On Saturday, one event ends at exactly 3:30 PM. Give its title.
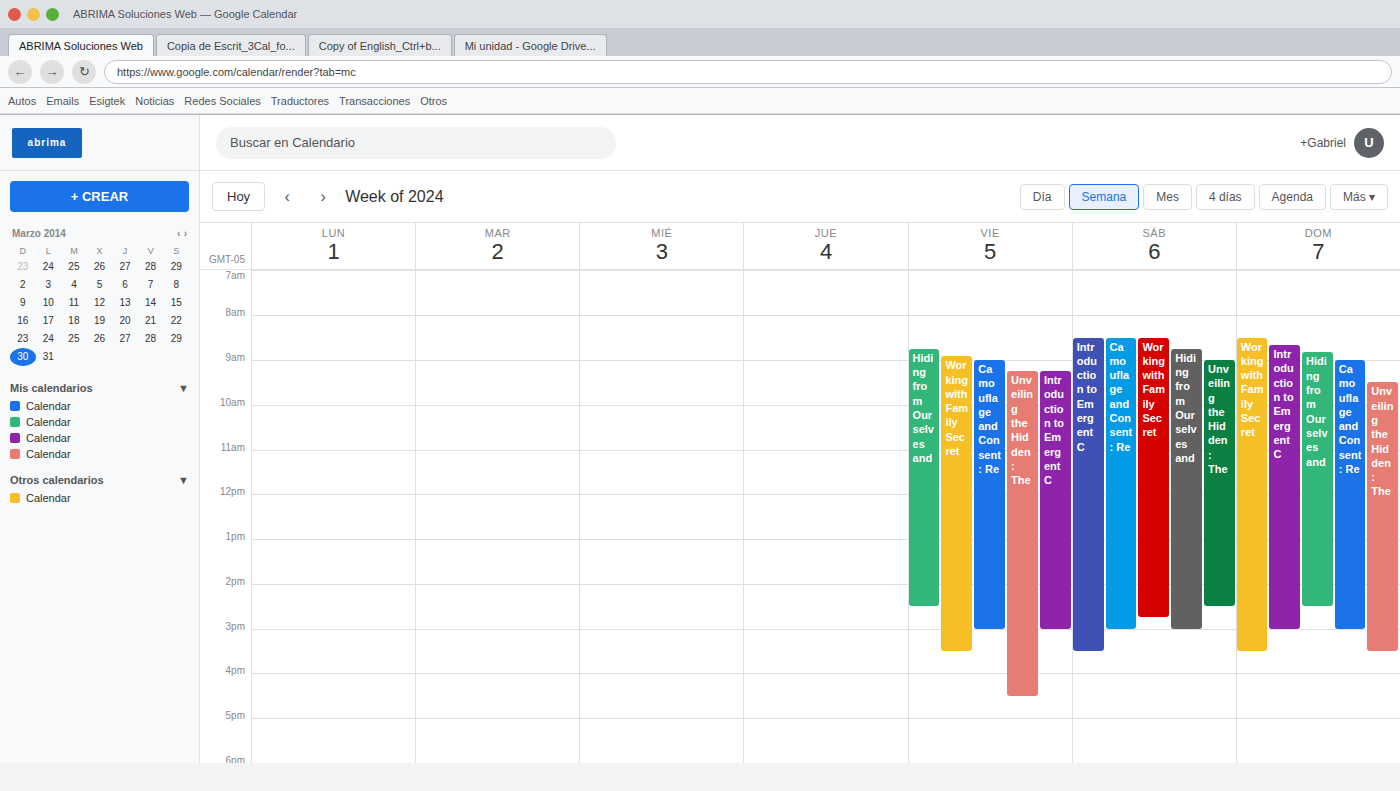
"Introduction to Emergent C"